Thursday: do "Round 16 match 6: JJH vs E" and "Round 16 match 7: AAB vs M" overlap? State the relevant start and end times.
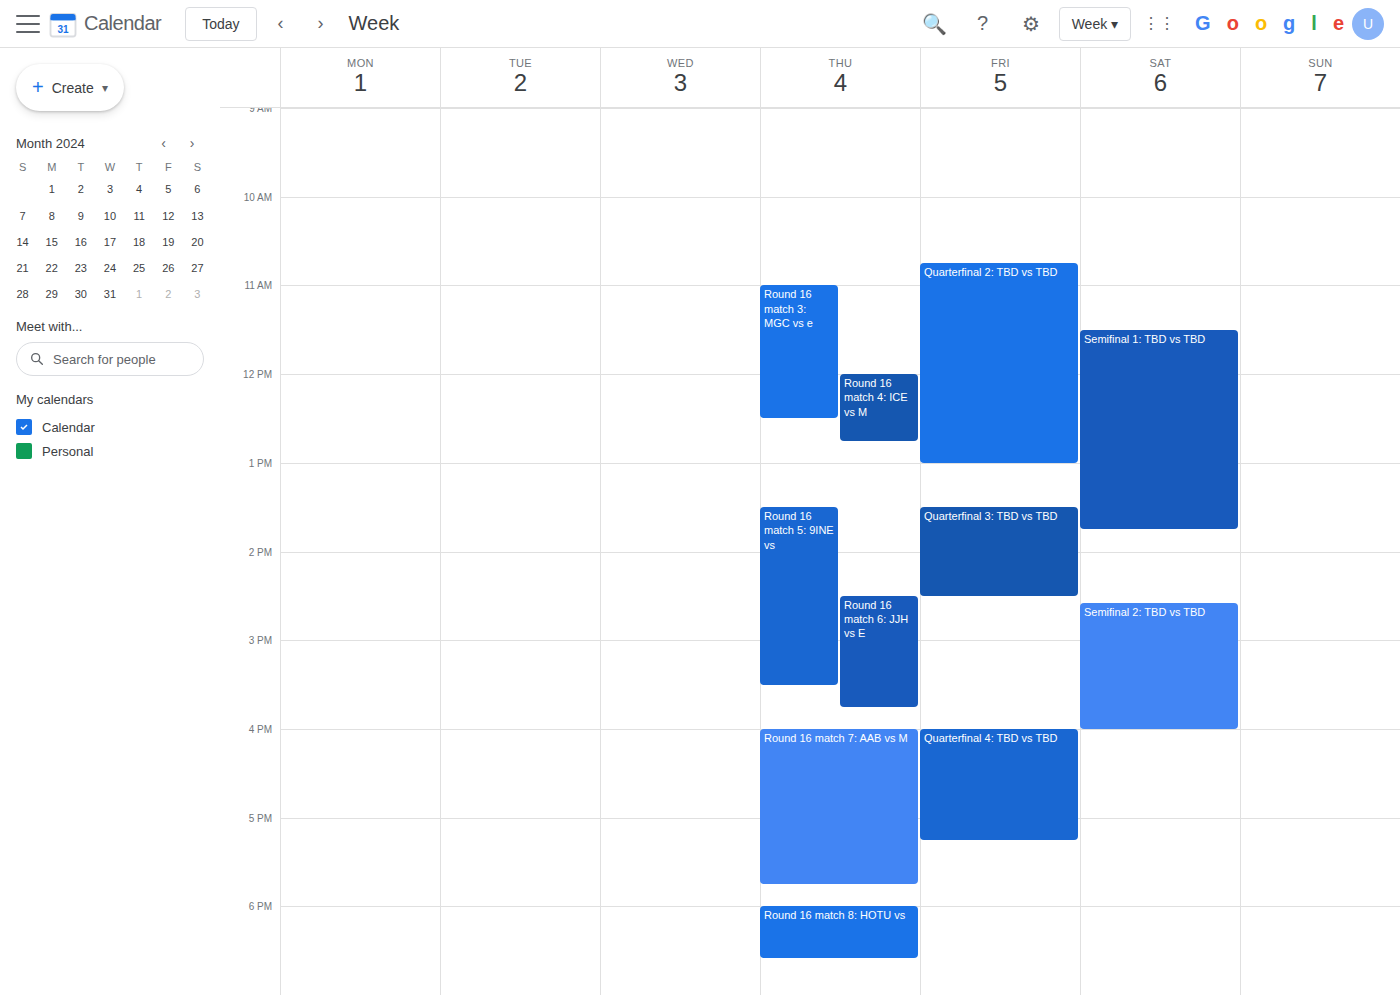
"Round 16 match 6: JJH vs E" ends at 3:45 PM and "Round 16 match 7: AAB vs M" starts at 4:00 PM -- no overlap.